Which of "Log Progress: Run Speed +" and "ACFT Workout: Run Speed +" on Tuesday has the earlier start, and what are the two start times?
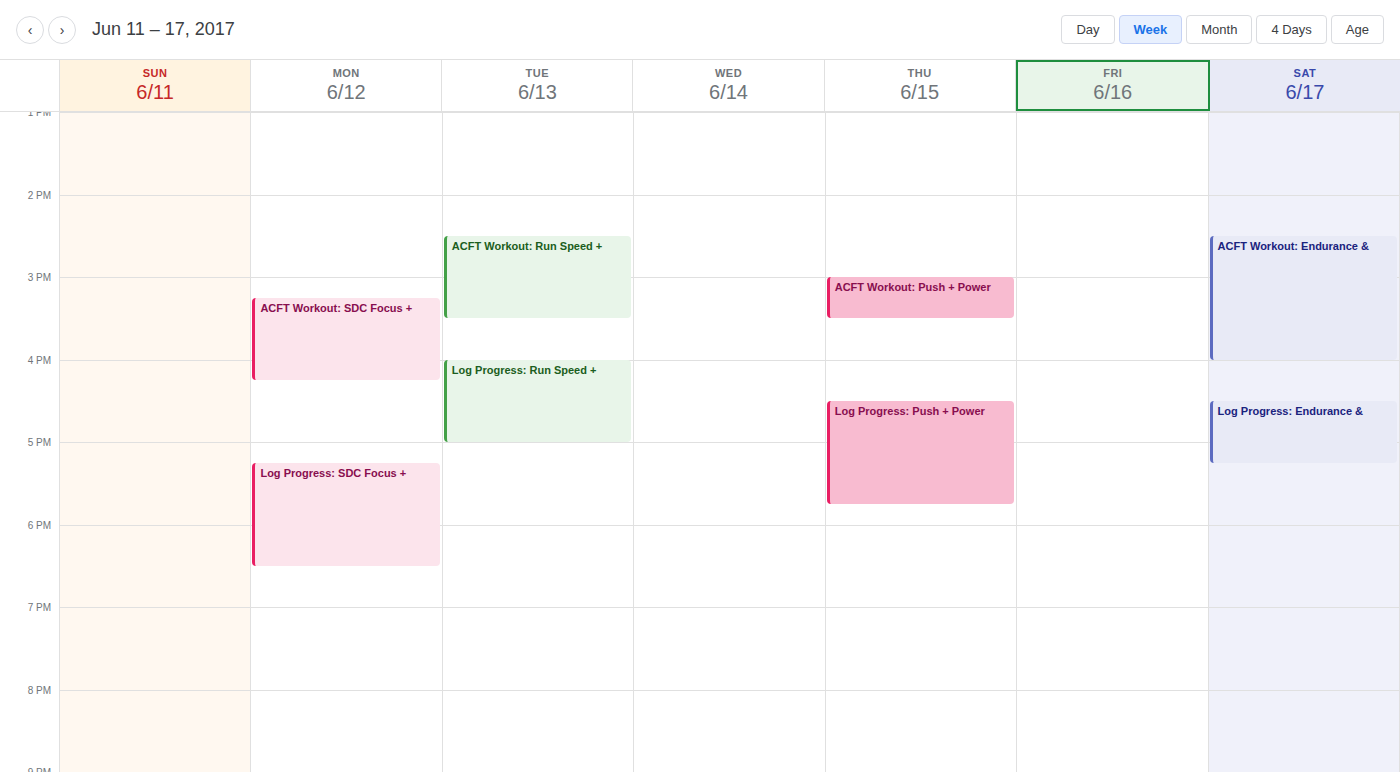
"ACFT Workout: Run Speed +" 2:30 PM; "Log Progress: Run Speed +" 4:00 PM.